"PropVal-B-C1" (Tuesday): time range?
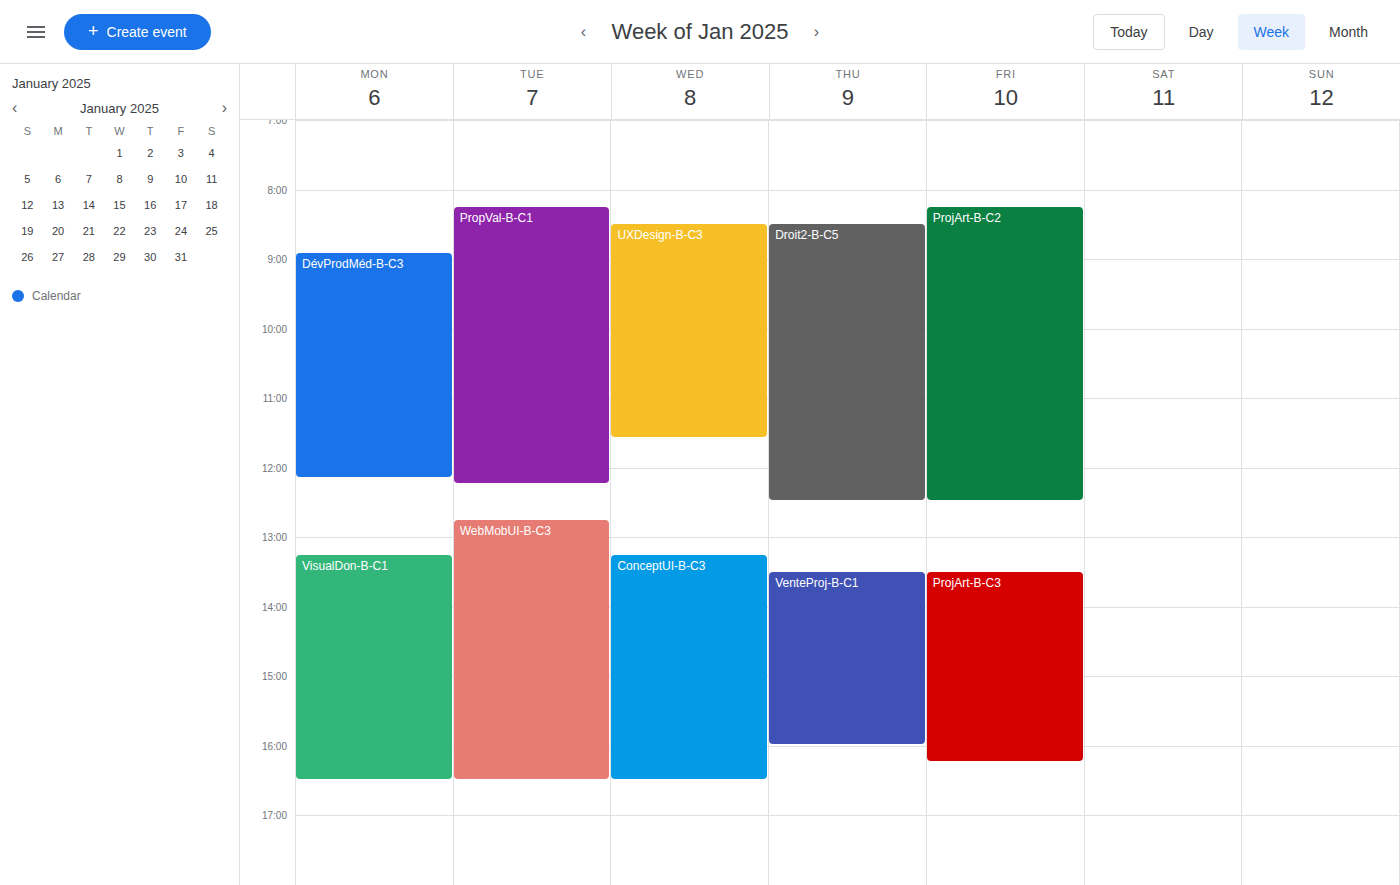
8:15 AM to 12:15 PM